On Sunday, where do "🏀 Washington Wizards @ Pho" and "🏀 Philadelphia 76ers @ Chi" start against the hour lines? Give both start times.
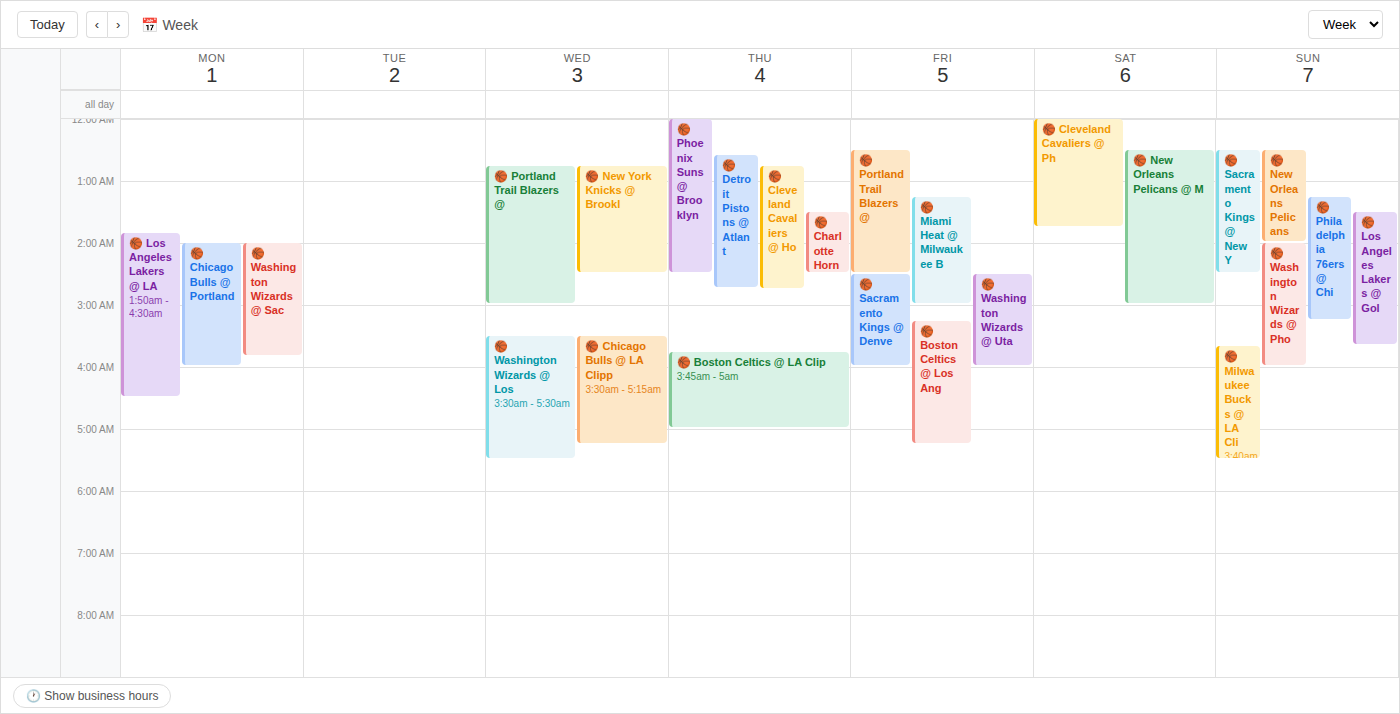
"🏀 Washington Wizards @ Pho": 2:00 AM, exactly on the 2 AM line. "🏀 Philadelphia 76ers @ Chi": 1:15 AM, neither: a quarter of the way from the 1 AM line to the 2 AM line.